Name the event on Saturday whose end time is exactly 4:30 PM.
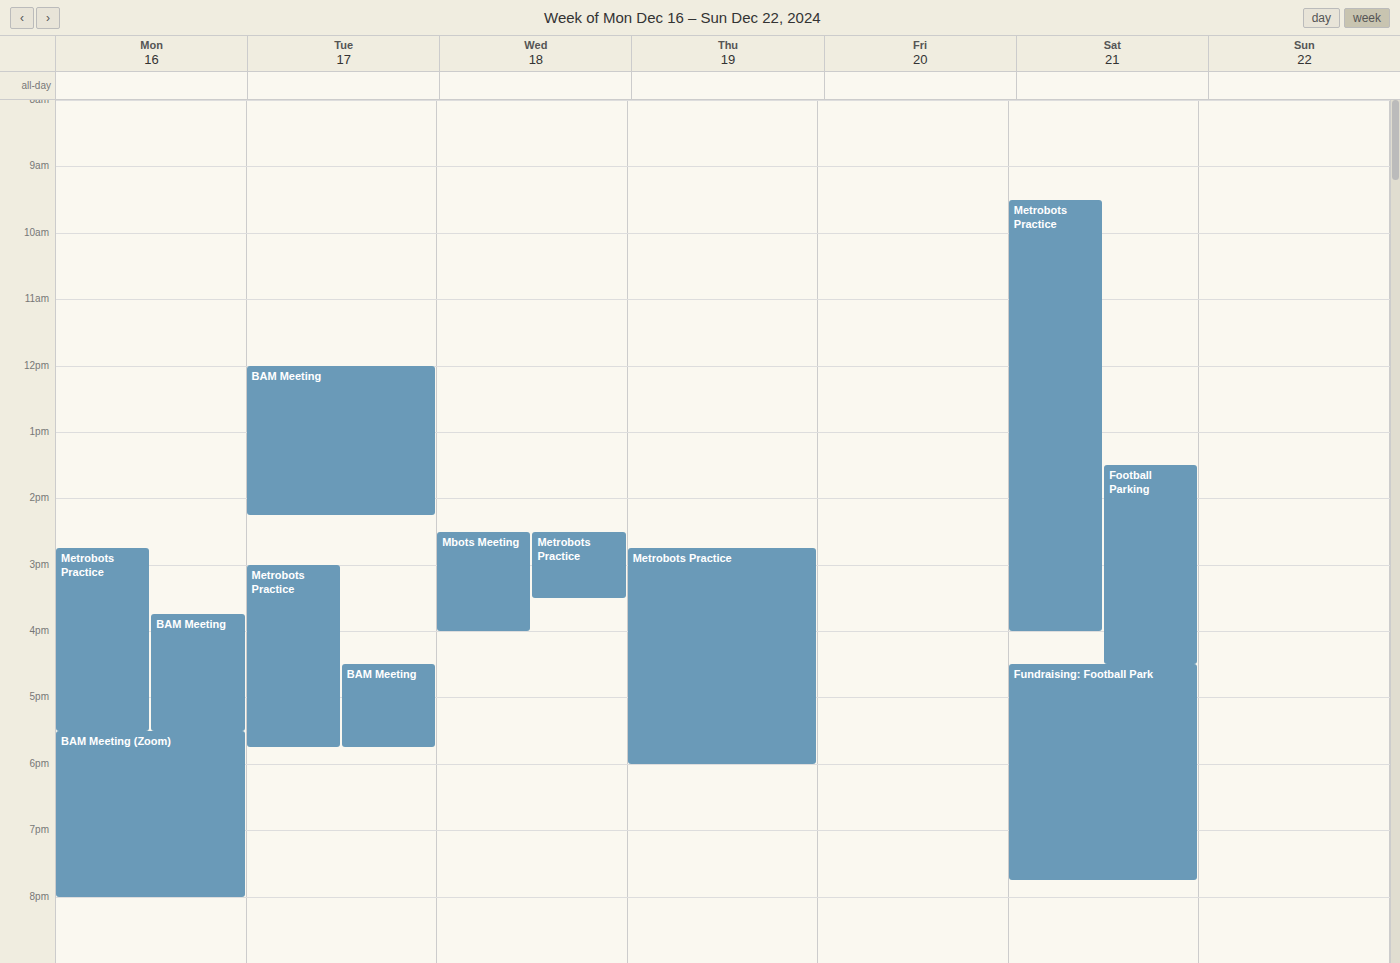
"Football Parking"